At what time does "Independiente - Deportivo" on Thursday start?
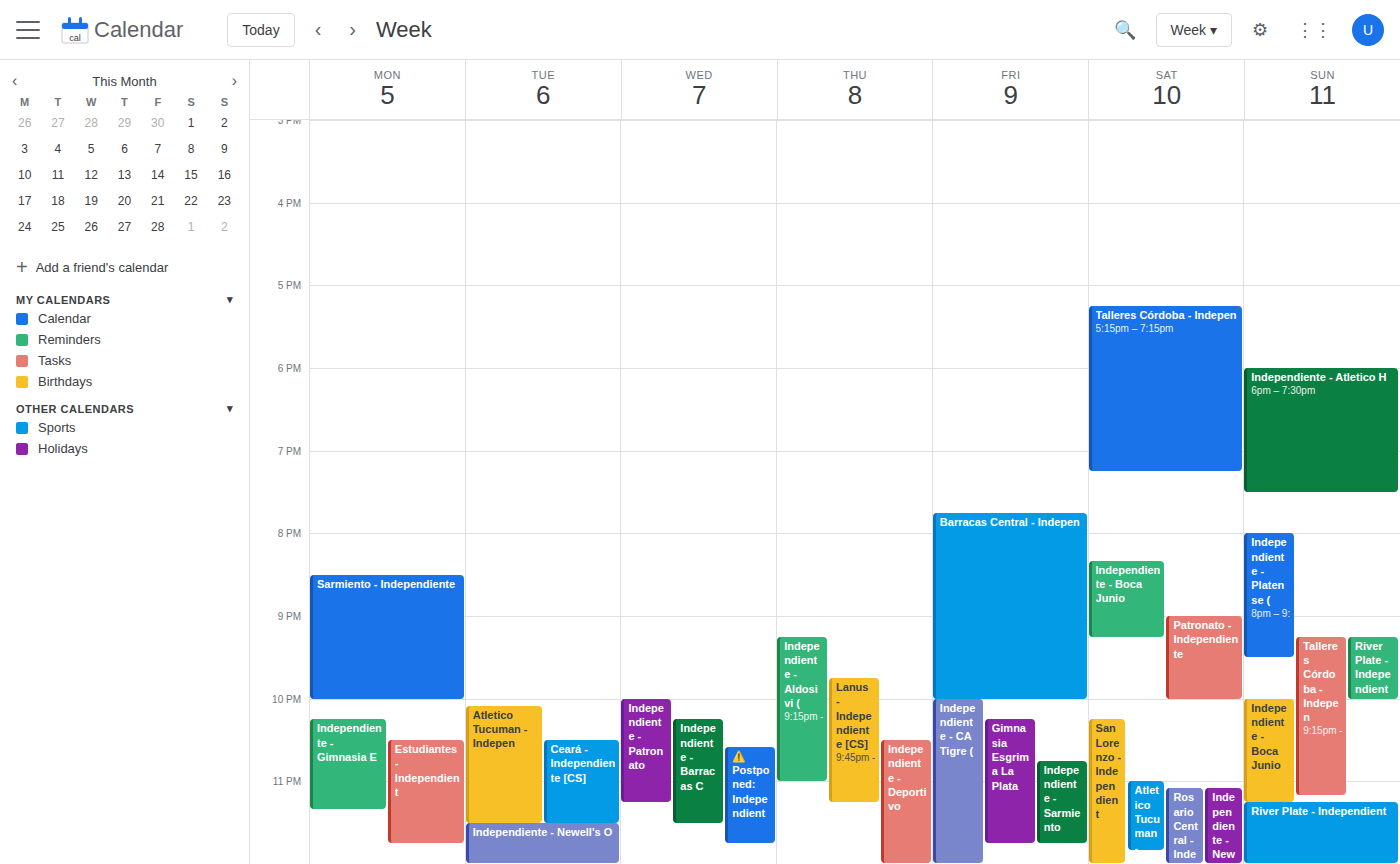
10:30 PM